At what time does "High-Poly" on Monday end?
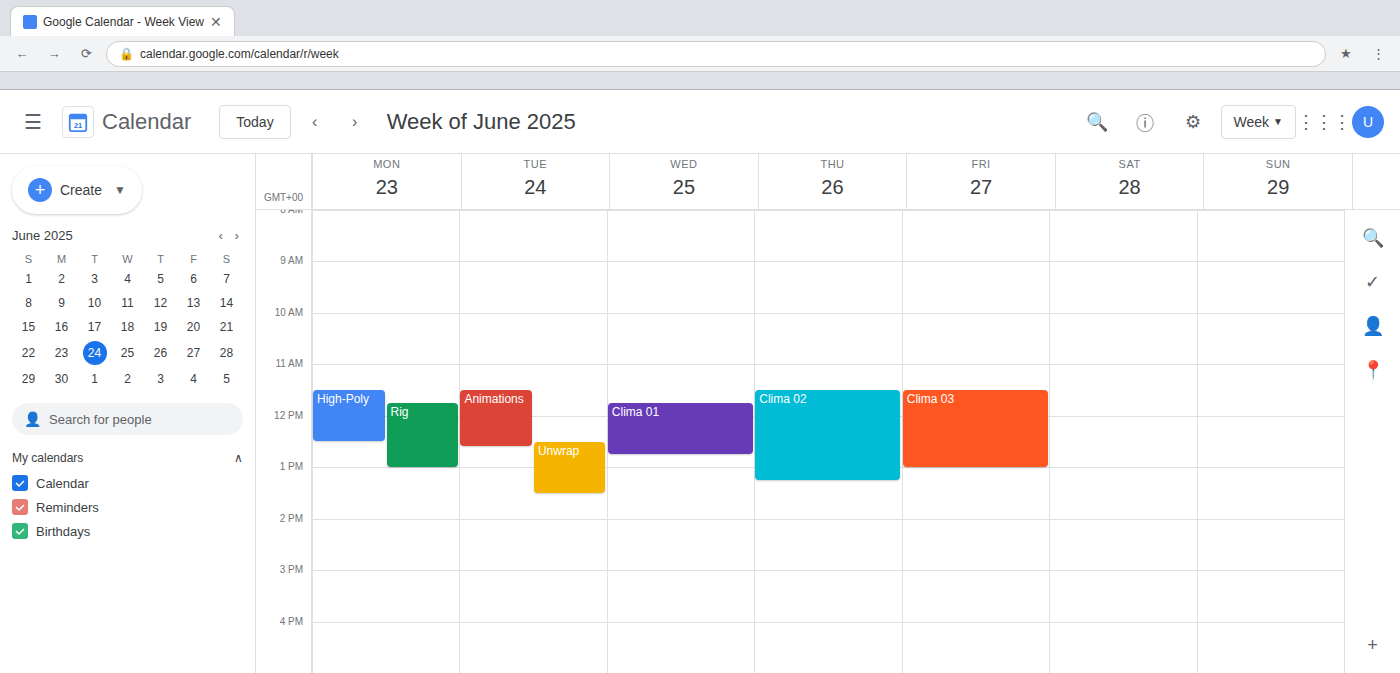
12:30